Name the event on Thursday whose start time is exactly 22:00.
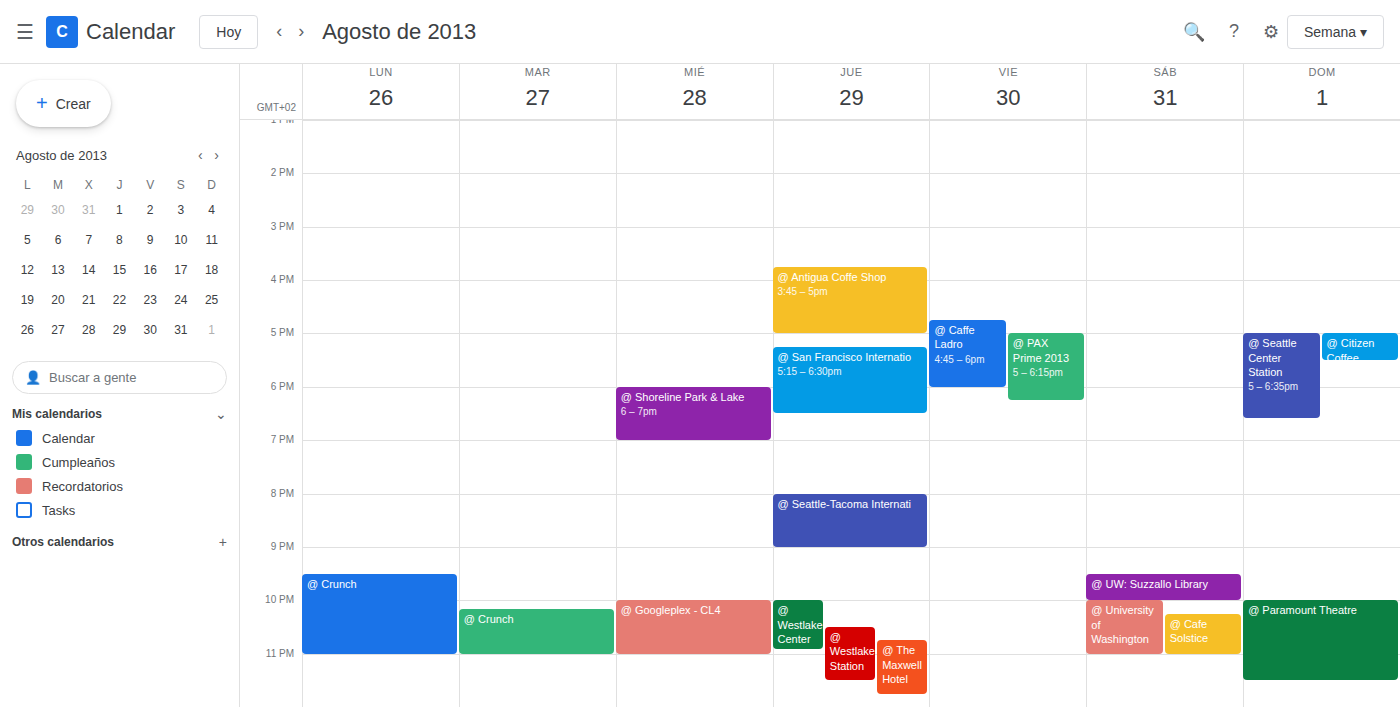
"@ Westlake Center"